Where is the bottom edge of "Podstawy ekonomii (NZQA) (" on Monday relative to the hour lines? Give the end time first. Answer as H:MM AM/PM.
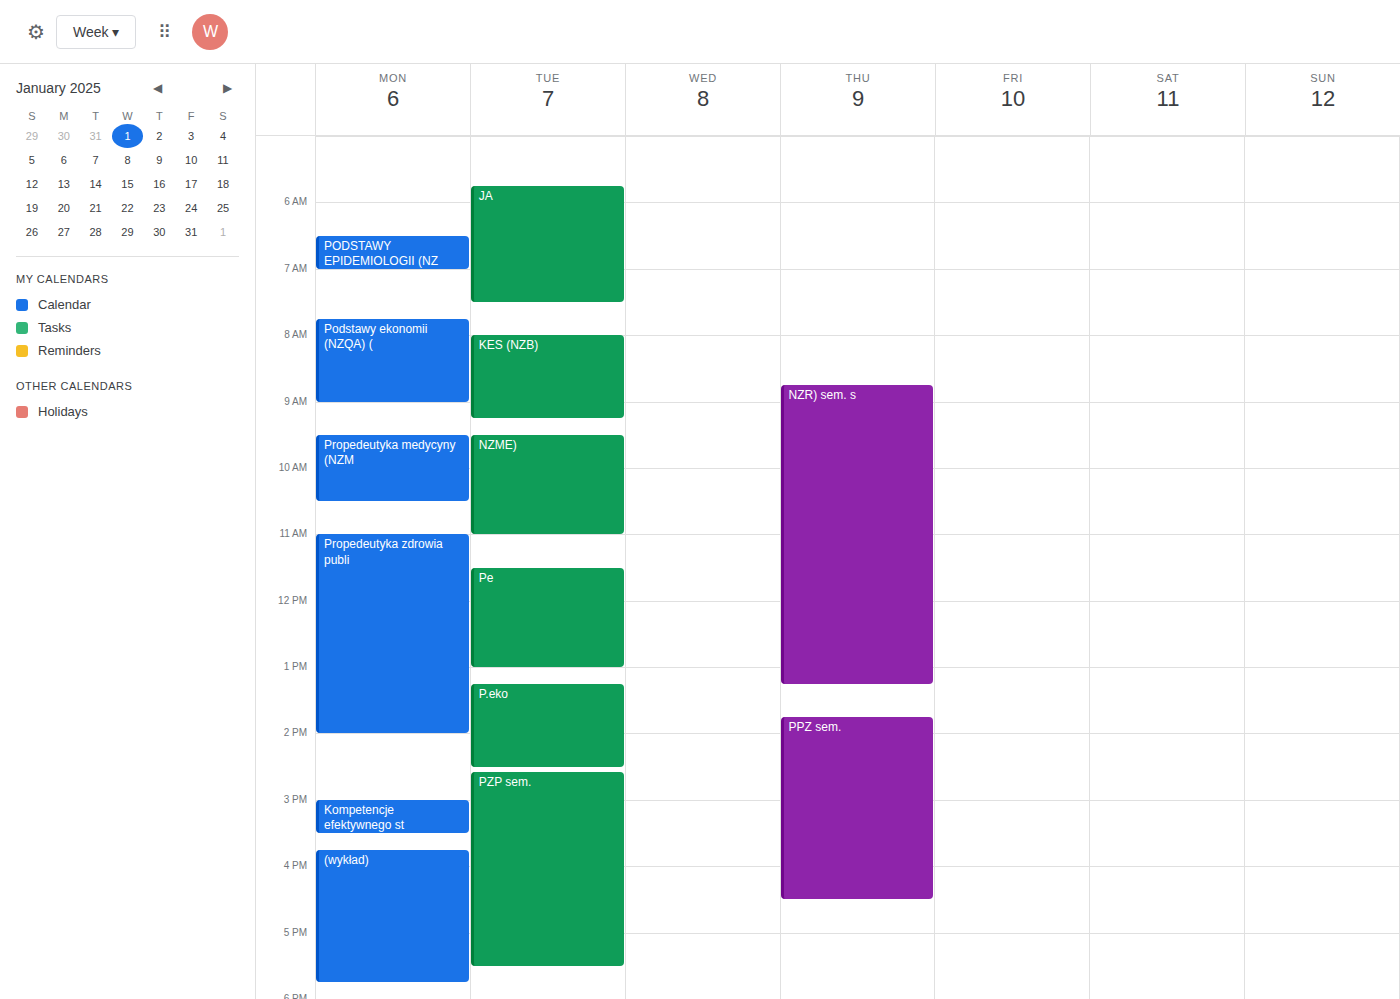
9:00 AM -- exactly on the 9 AM line.